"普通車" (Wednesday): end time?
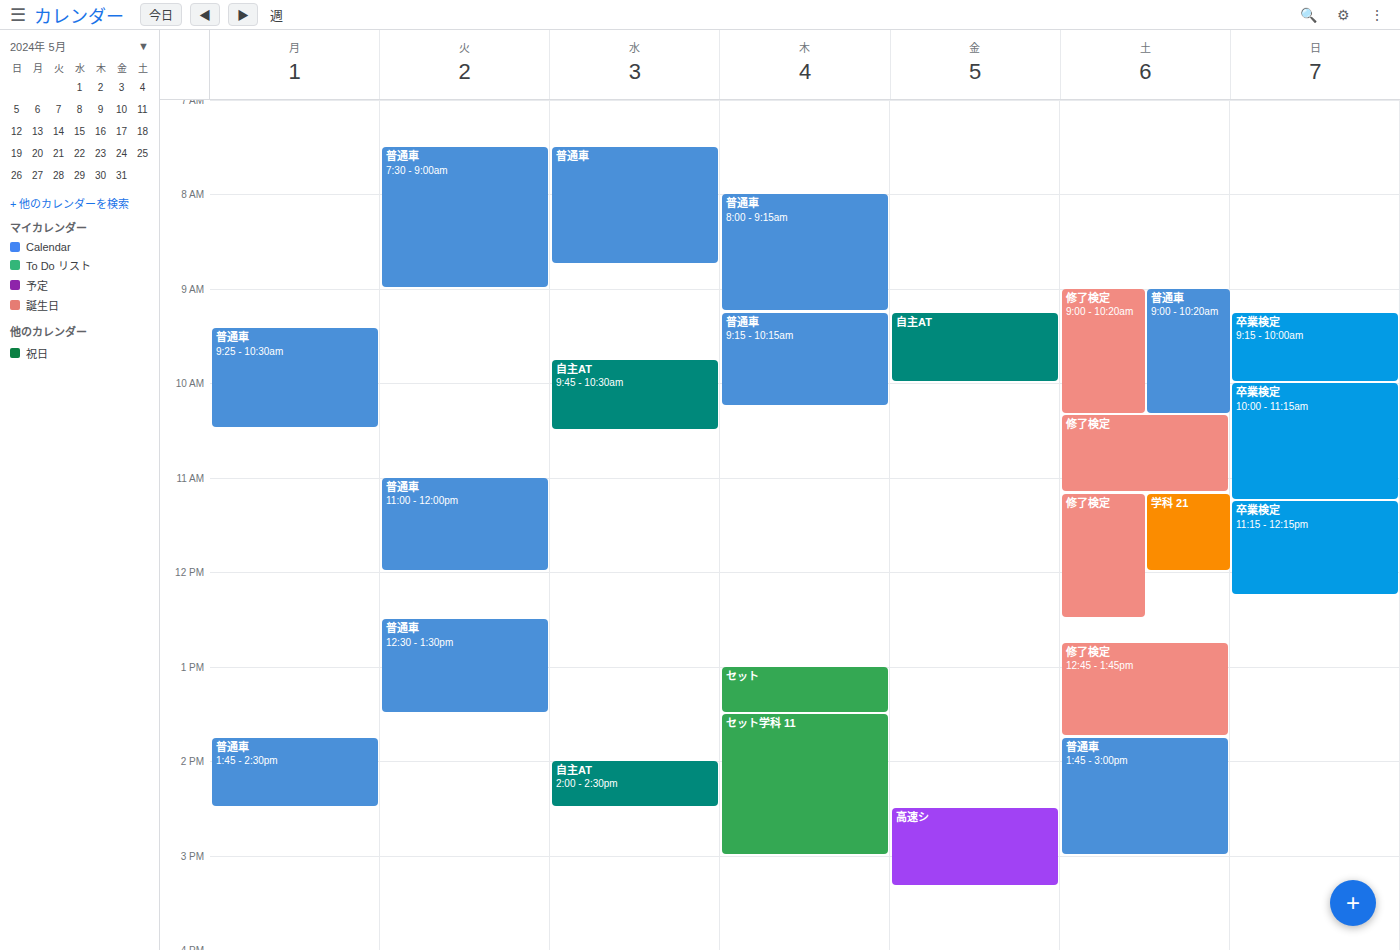
08:45